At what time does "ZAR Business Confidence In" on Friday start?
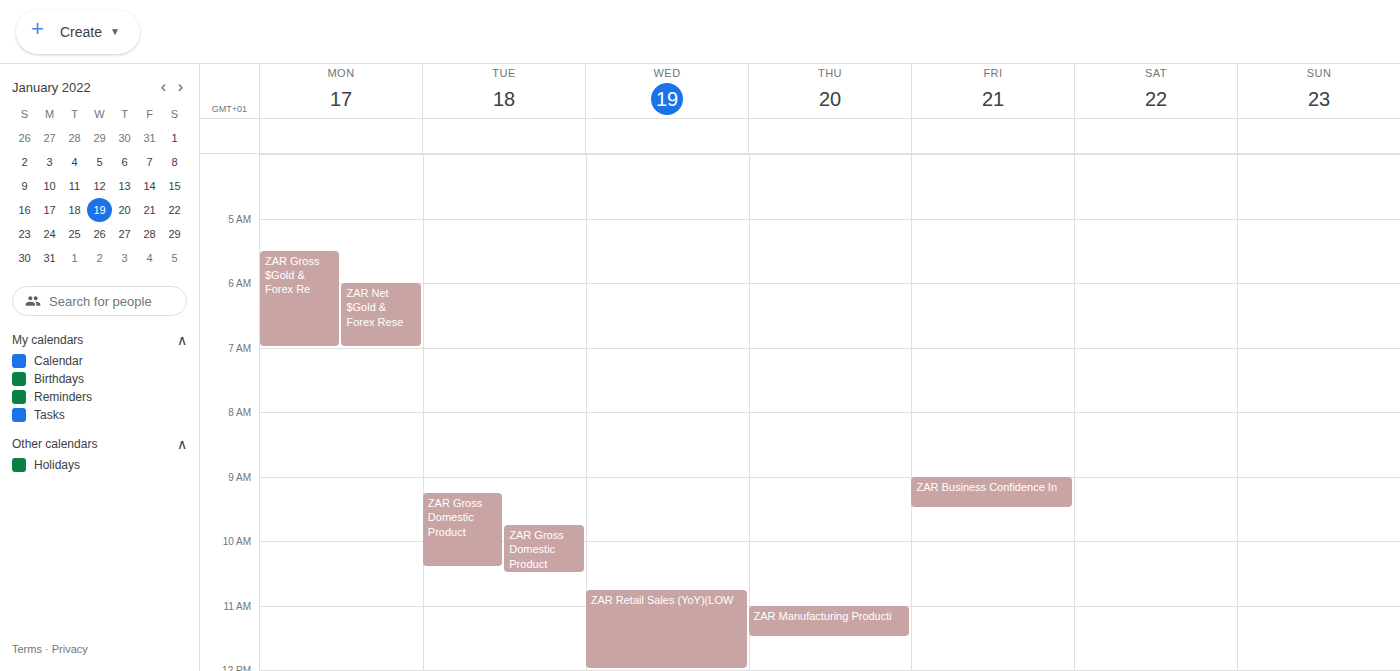
9:00 AM